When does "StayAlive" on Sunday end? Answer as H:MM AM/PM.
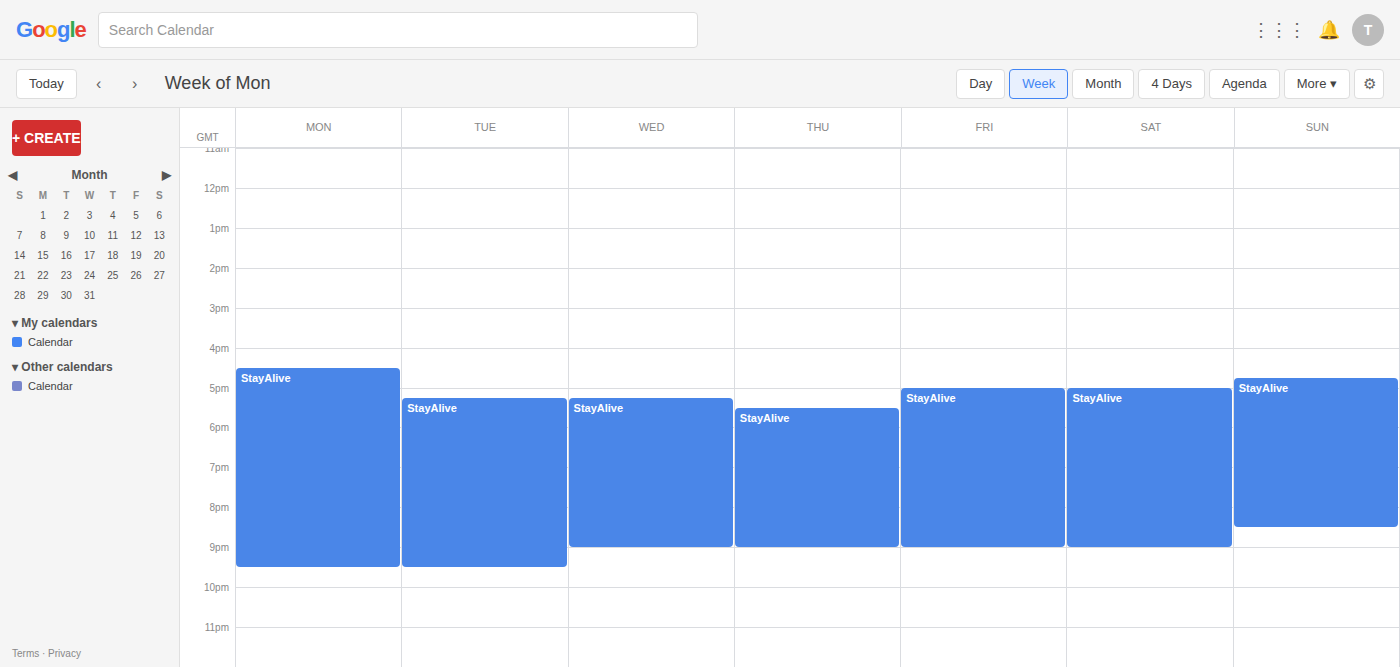
8:30 PM